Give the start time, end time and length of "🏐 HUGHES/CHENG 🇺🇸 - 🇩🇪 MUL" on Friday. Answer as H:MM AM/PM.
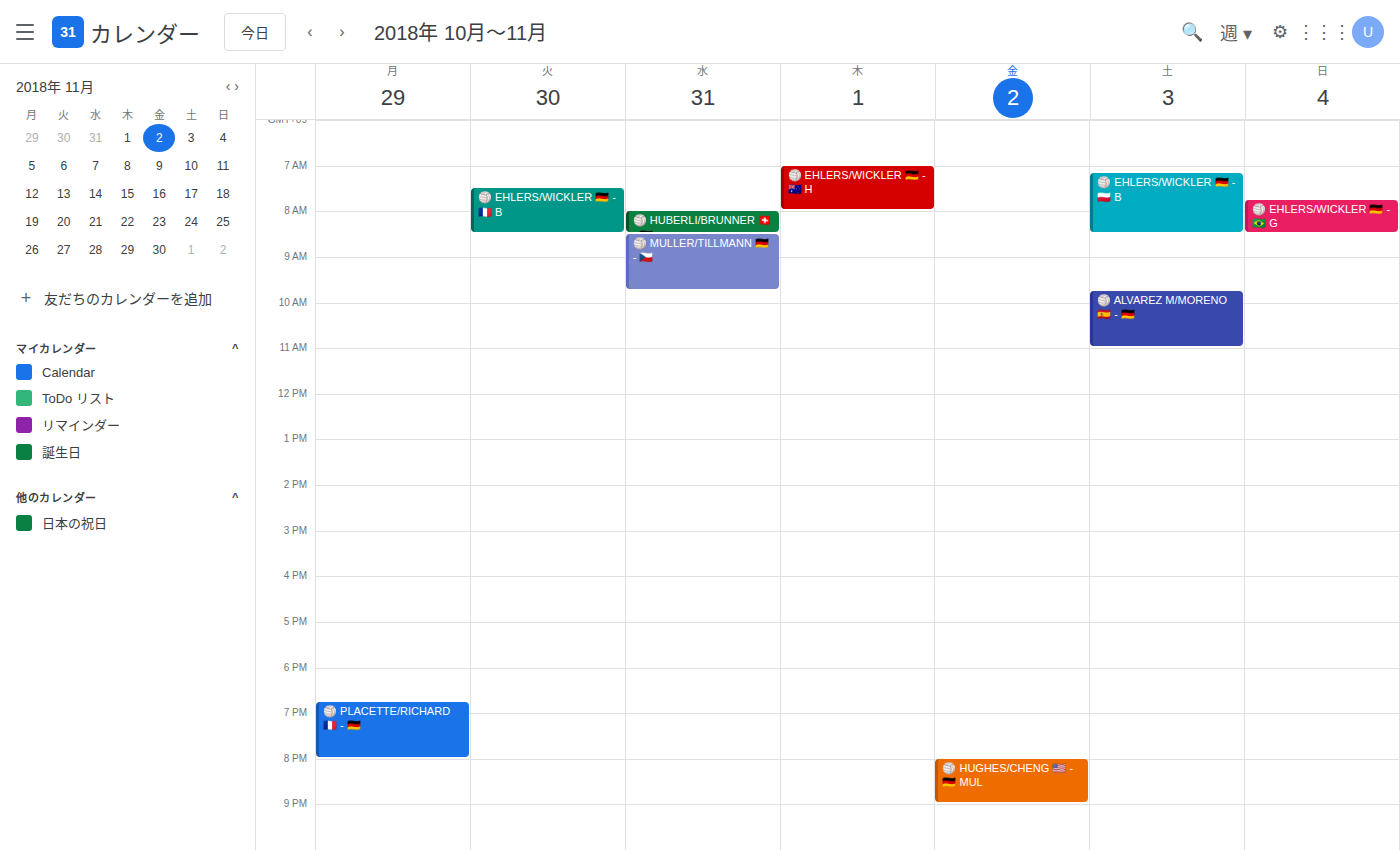
8:00 PM to 9:00 PM, 1 hour